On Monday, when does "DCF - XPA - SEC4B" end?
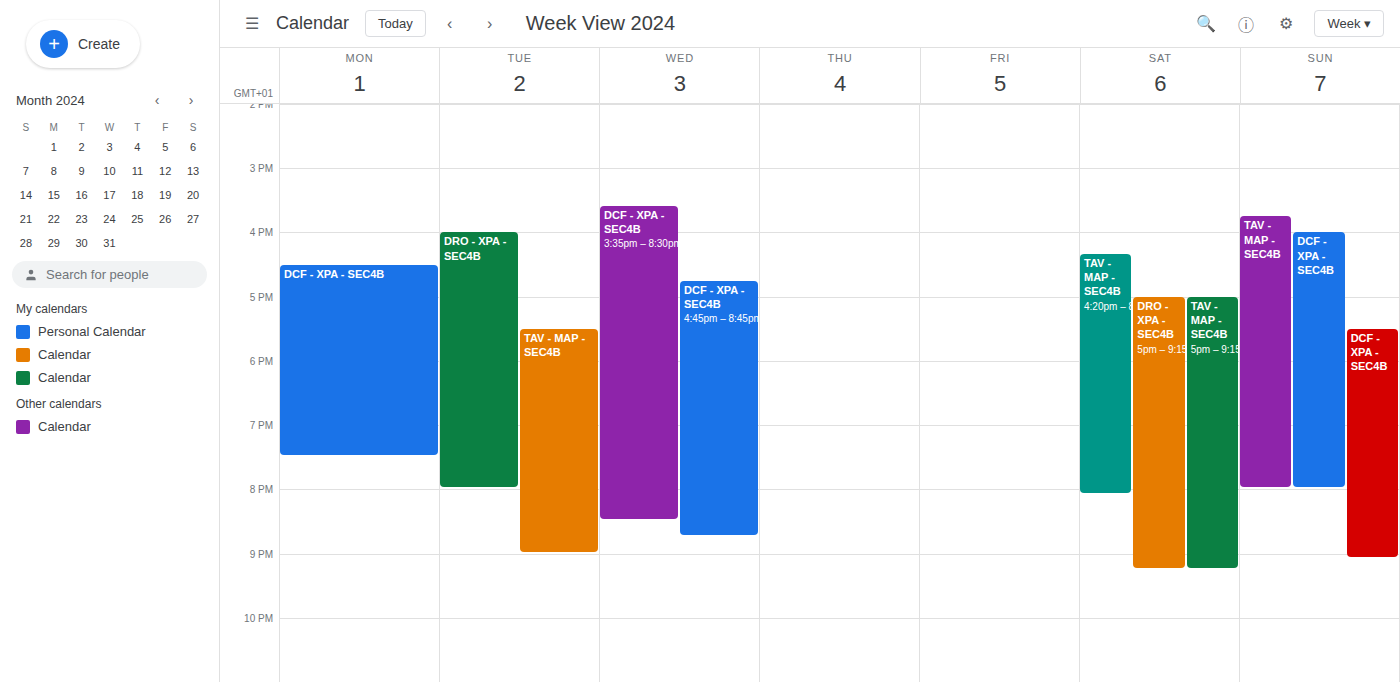
19:30